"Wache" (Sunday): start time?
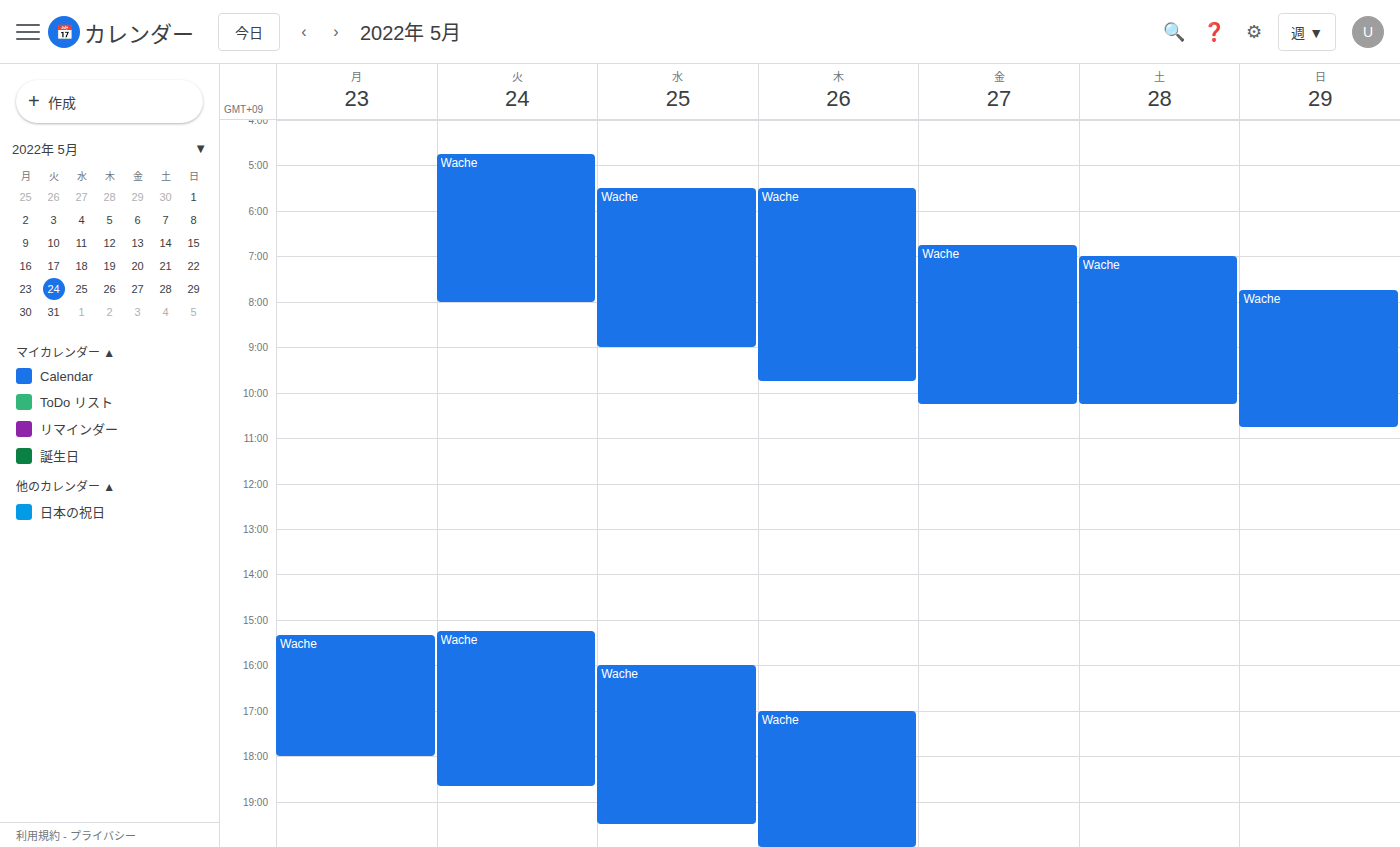
07:45